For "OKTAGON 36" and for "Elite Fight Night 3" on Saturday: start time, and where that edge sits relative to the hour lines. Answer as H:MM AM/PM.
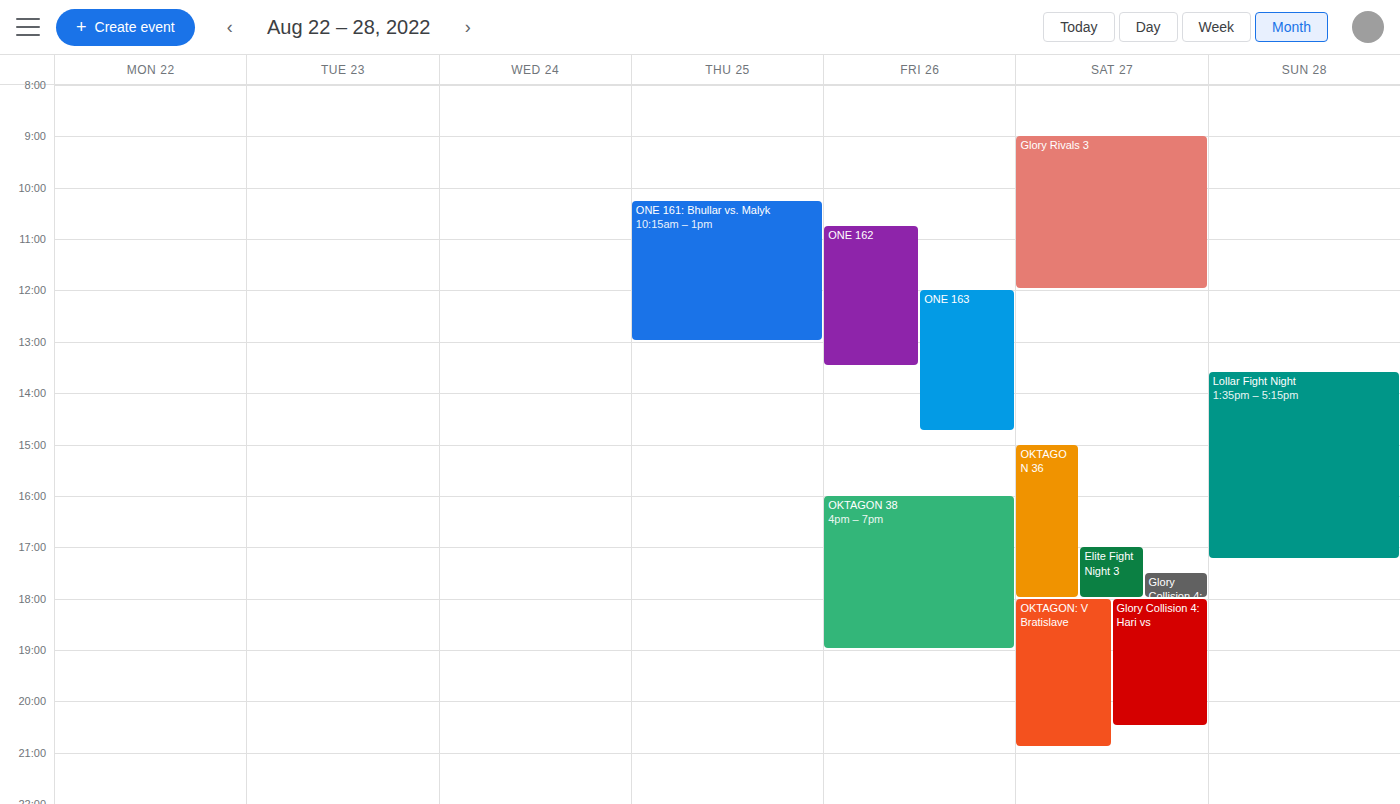
"OKTAGON 36": 3:00 PM, exactly on the 3 PM line. "Elite Fight Night 3": 5:00 PM, exactly on the 5 PM line.